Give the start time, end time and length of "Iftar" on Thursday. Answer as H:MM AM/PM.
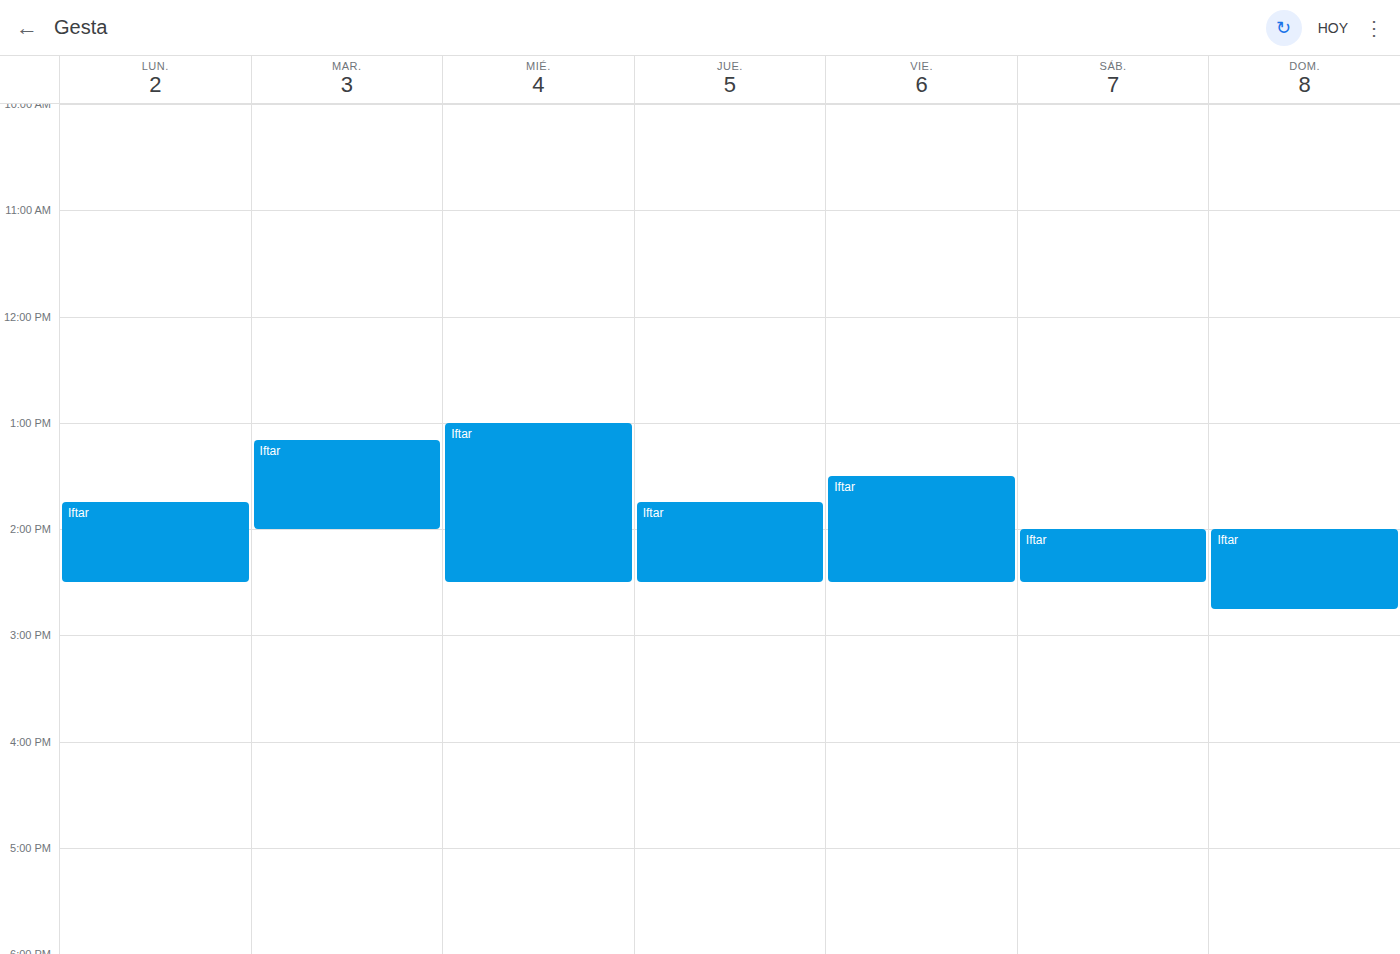
1:45 PM to 2:30 PM, 45 minutes